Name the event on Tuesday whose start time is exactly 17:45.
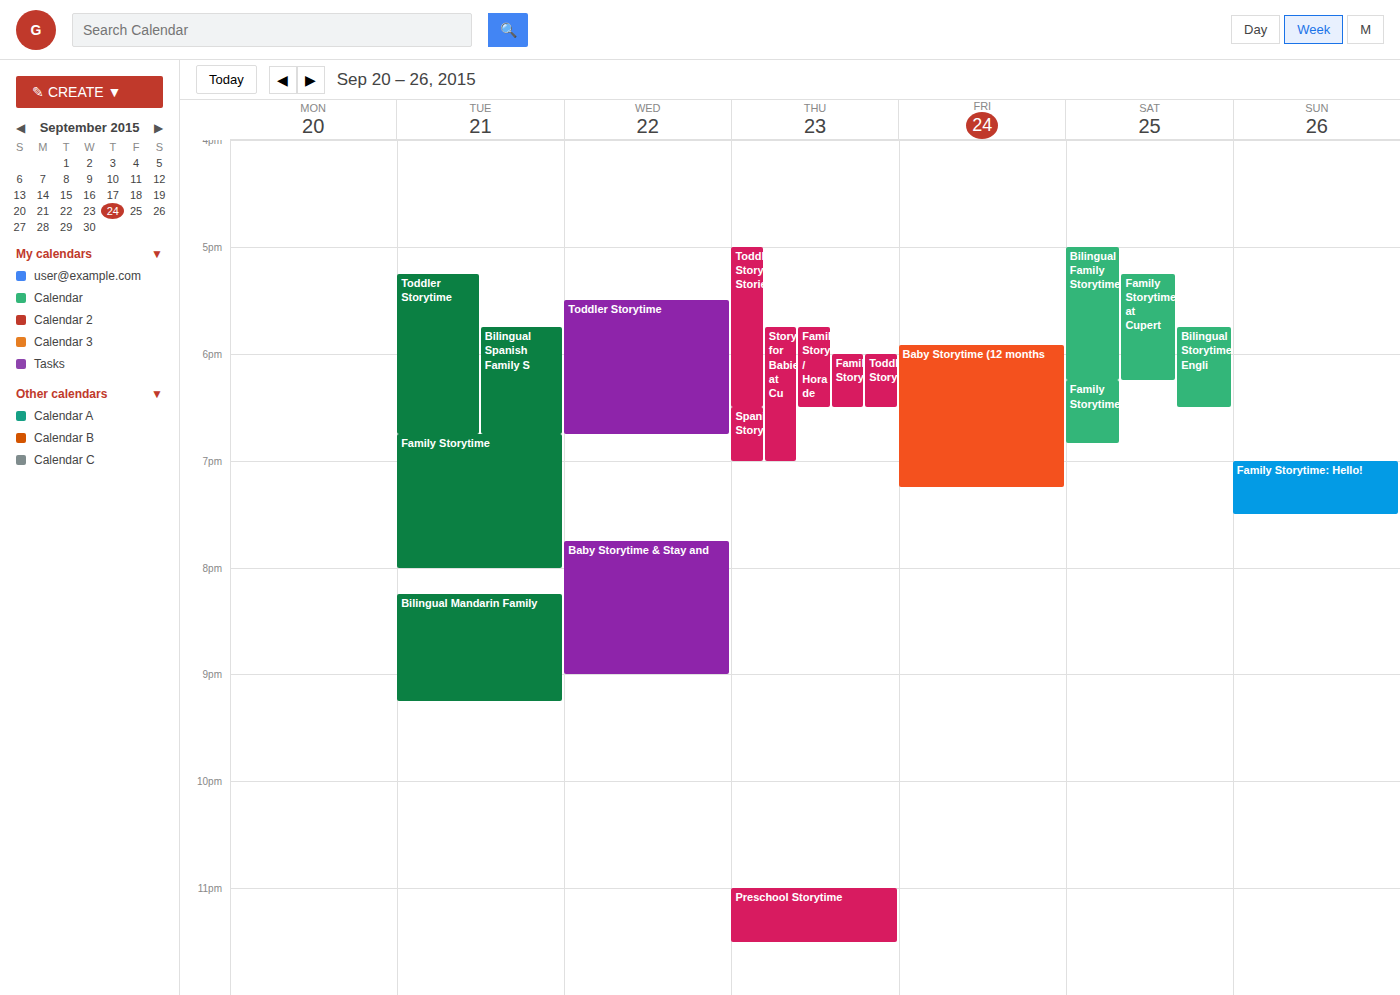
"Bilingual Spanish Family S"